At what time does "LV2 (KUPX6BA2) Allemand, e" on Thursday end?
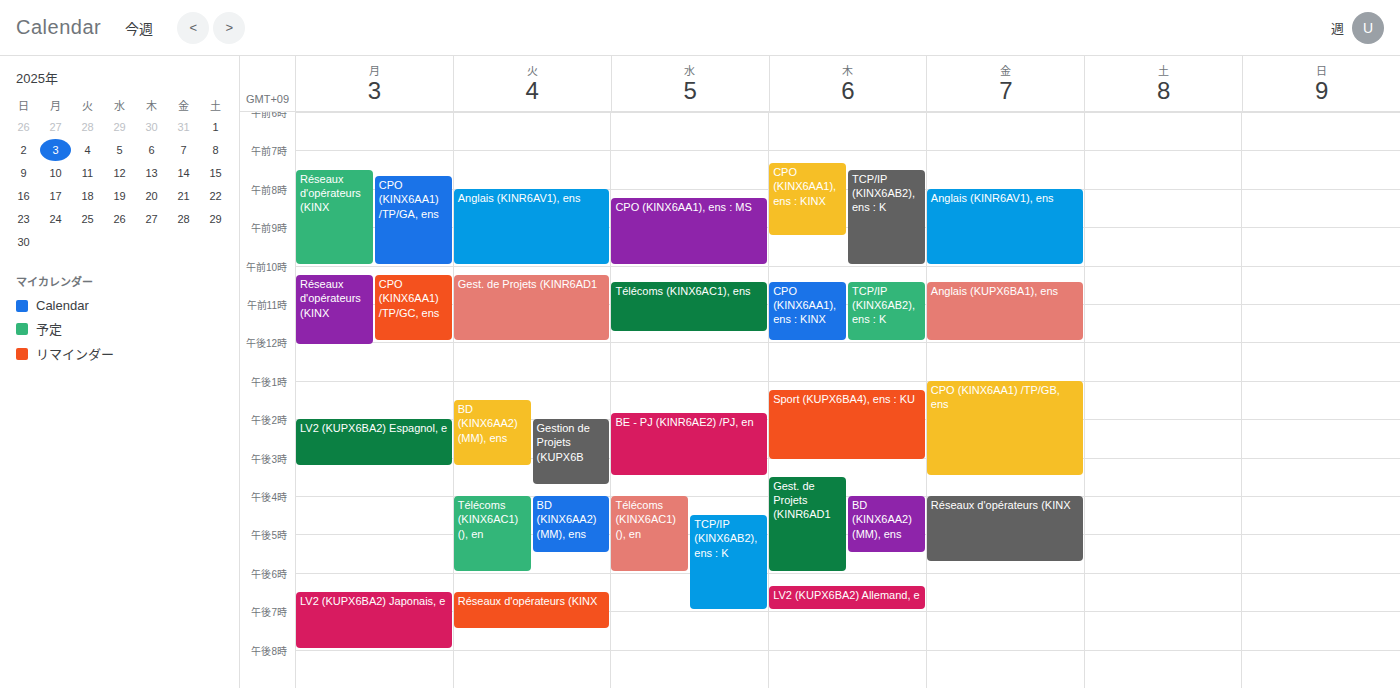
19:00